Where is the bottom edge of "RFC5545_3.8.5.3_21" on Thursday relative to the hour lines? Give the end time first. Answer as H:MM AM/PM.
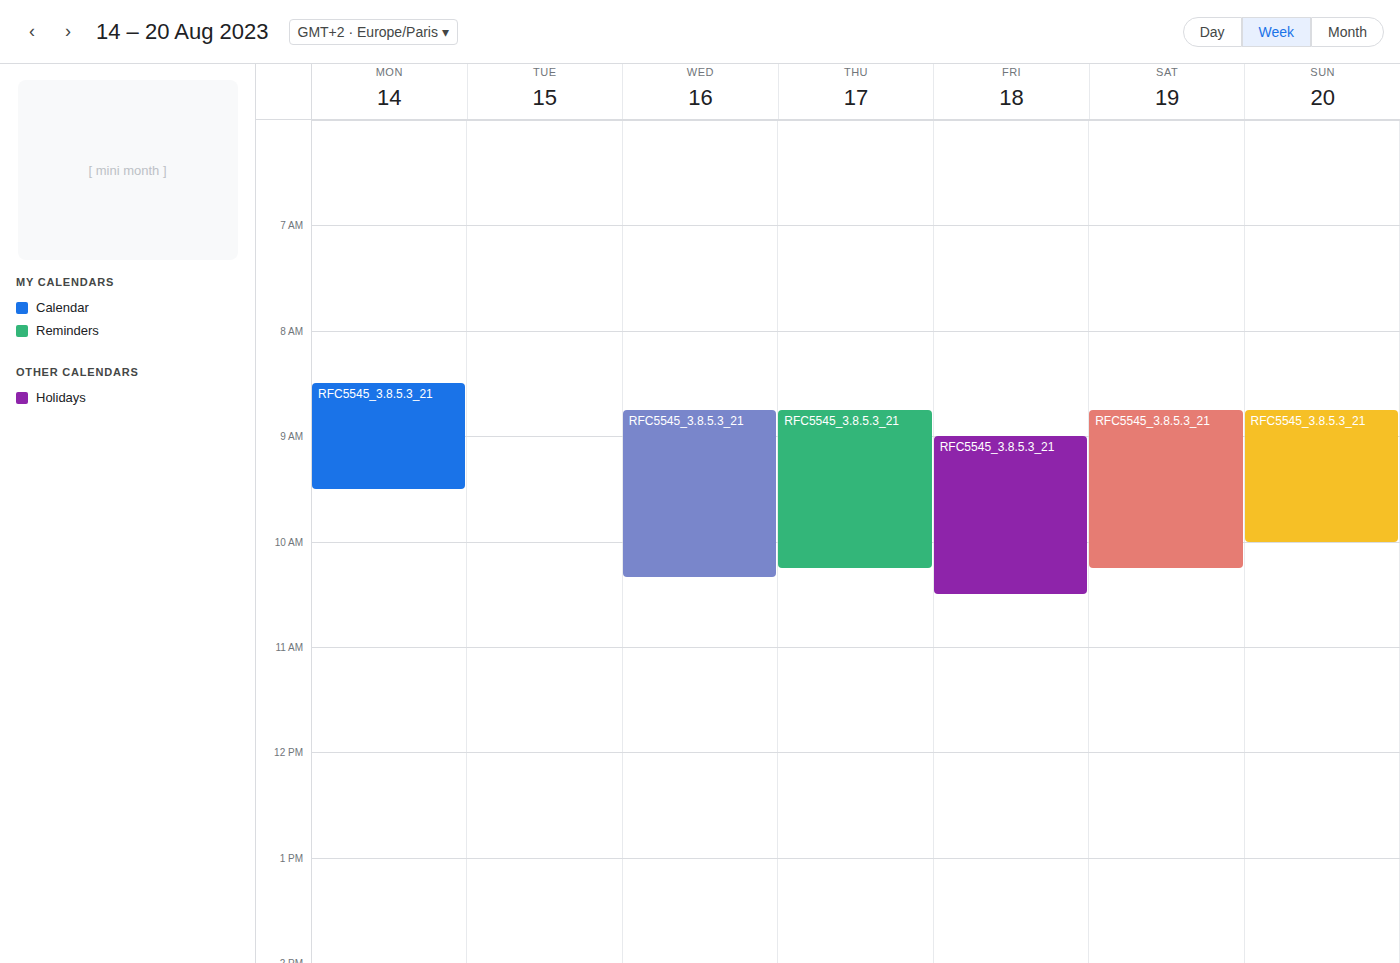
10:15 AM -- neither: a quarter of the way from the 10 AM line to the 11 AM line.